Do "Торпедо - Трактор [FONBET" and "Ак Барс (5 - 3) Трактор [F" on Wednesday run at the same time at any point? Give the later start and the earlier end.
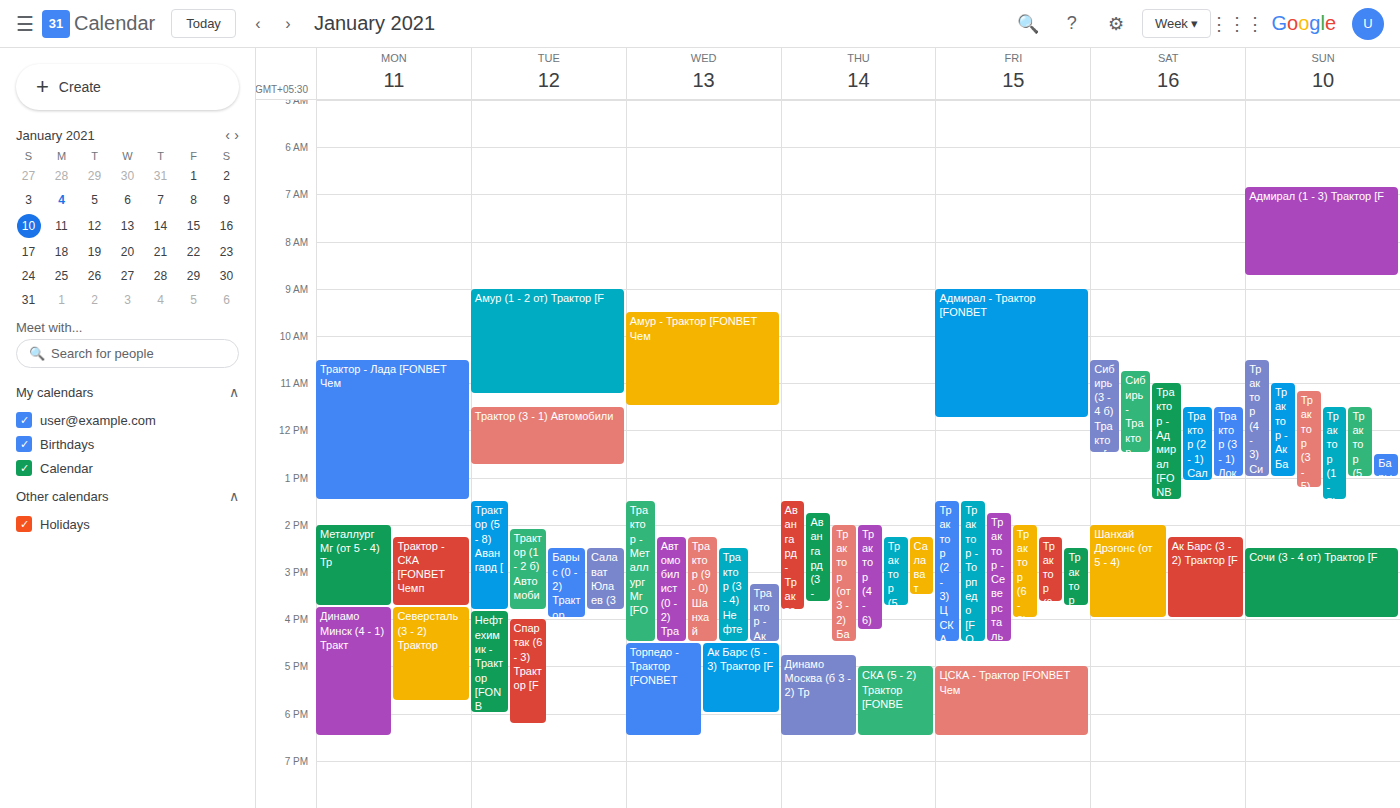
"Ак Барс (5 - 3) Трактор [F" runs 4:30 PM to 6:00 PM, inside "Торпедо - Трактор [FONBET" -- they overlap.